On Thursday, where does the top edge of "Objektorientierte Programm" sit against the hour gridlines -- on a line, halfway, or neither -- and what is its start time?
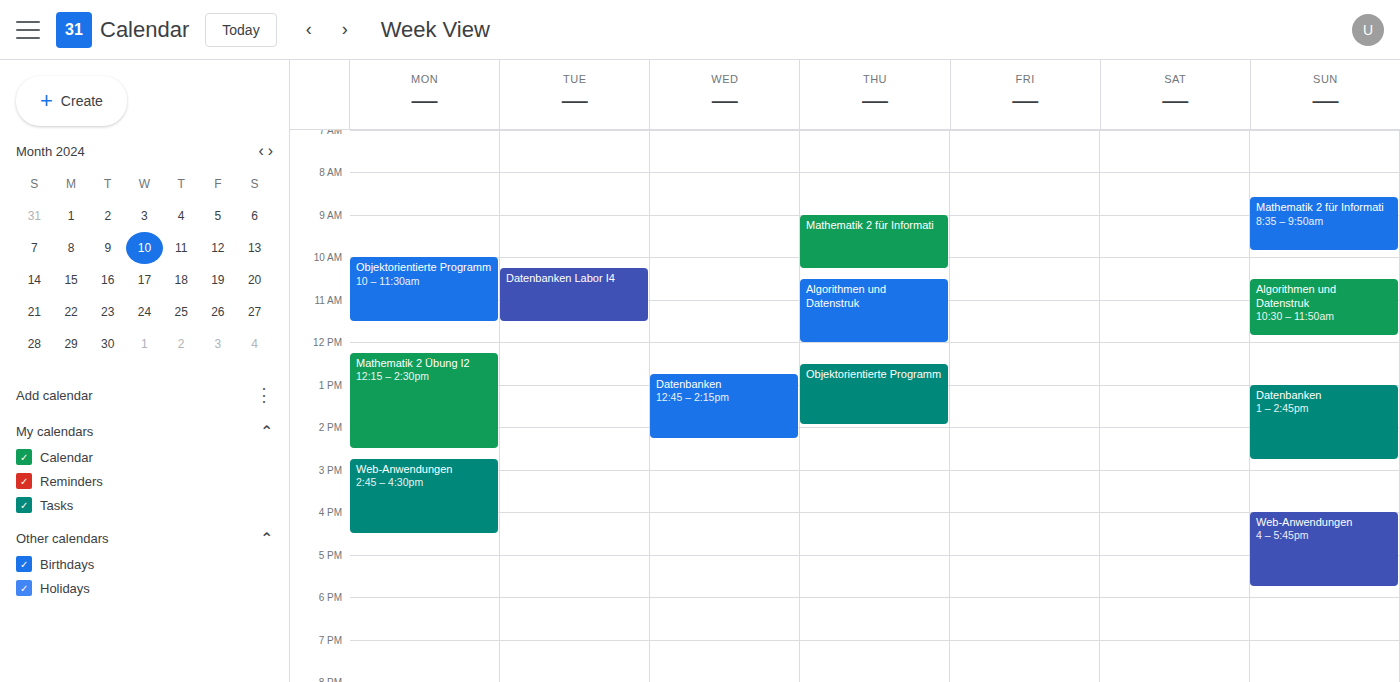
12:30 PM -- halfway between the 12 PM and 1 PM lines.